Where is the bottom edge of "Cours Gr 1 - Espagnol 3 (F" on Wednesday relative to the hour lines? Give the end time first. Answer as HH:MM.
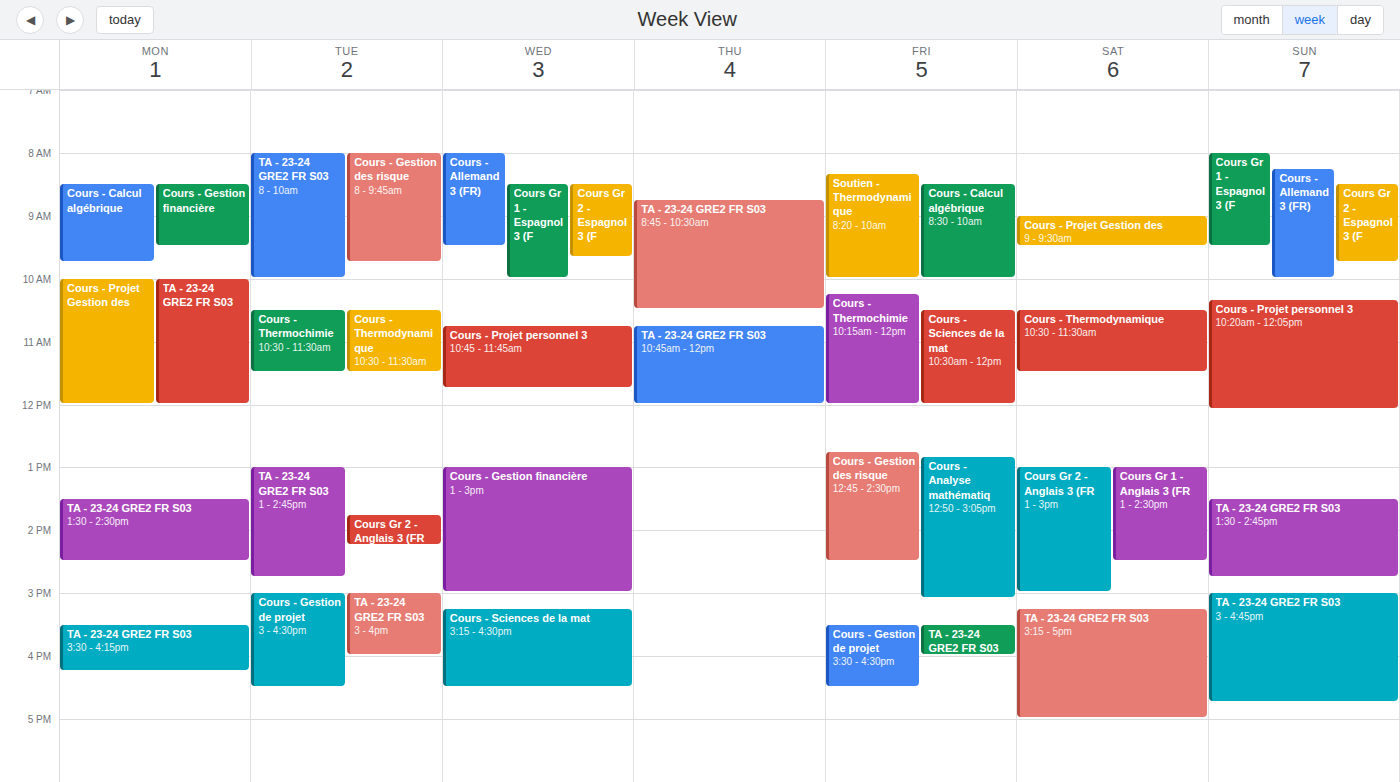
10:00 -- exactly on the 10:00 line.